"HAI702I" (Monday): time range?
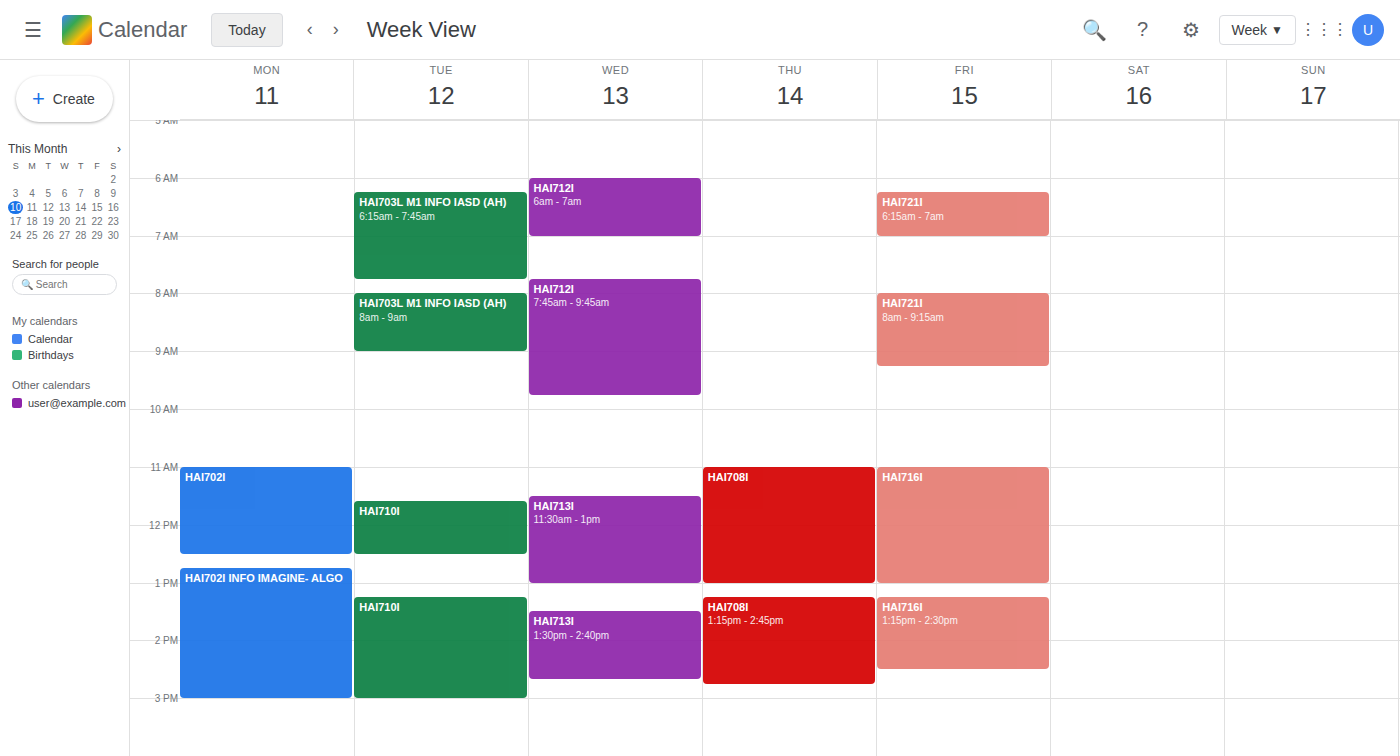
11:00 AM to 12:30 PM